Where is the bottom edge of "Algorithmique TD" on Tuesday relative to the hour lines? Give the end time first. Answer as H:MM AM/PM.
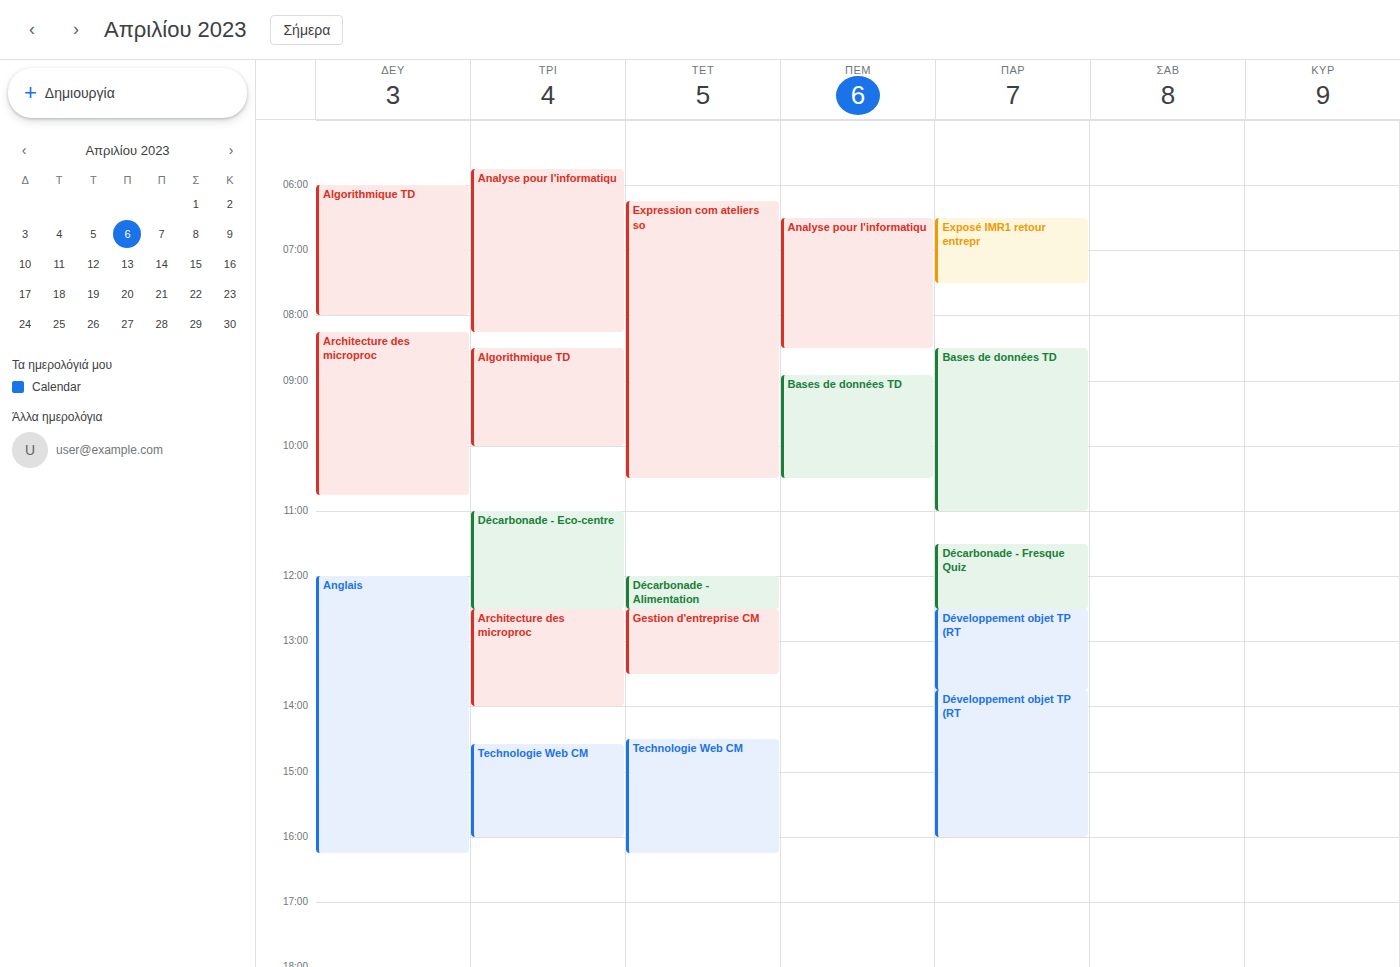
10:00 AM -- exactly on the 10 AM line.